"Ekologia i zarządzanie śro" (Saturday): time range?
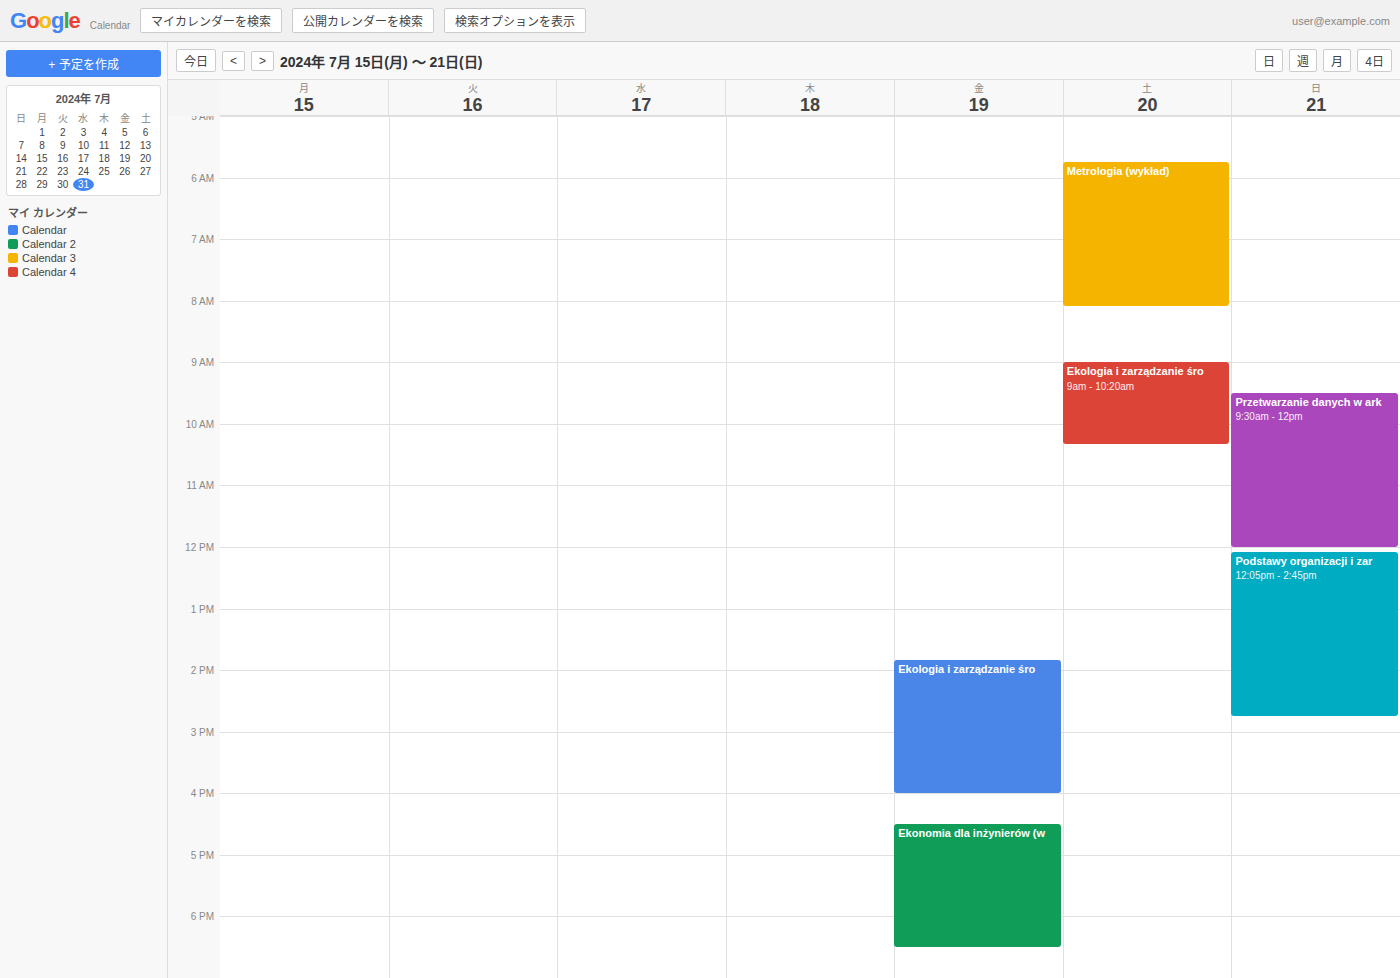
9:00 AM to 10:20 AM